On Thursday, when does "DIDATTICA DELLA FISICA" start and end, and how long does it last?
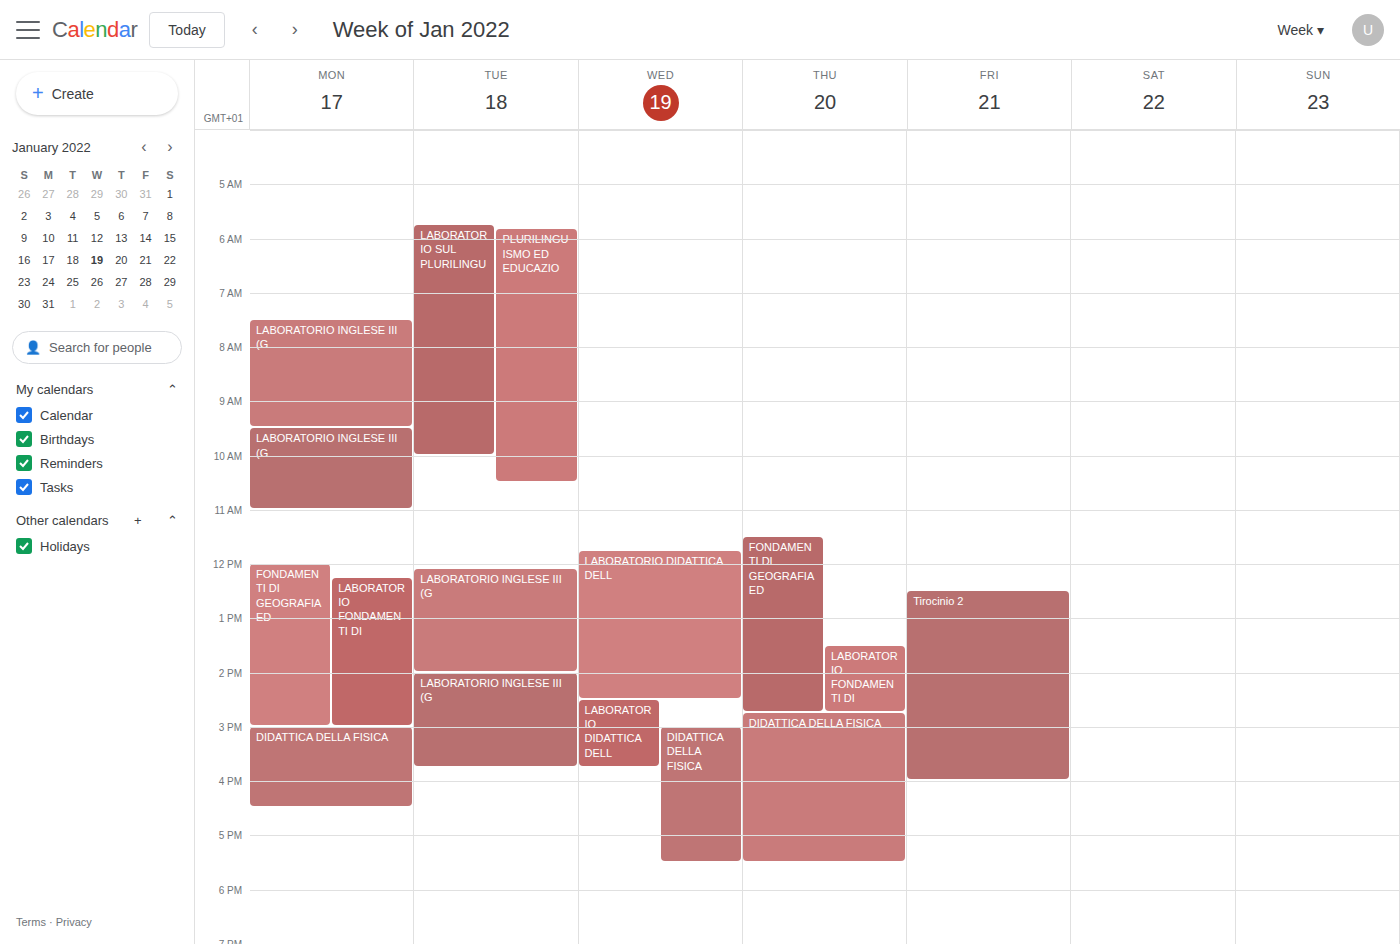
2:45 PM to 5:30 PM, 2 hours 45 minutes